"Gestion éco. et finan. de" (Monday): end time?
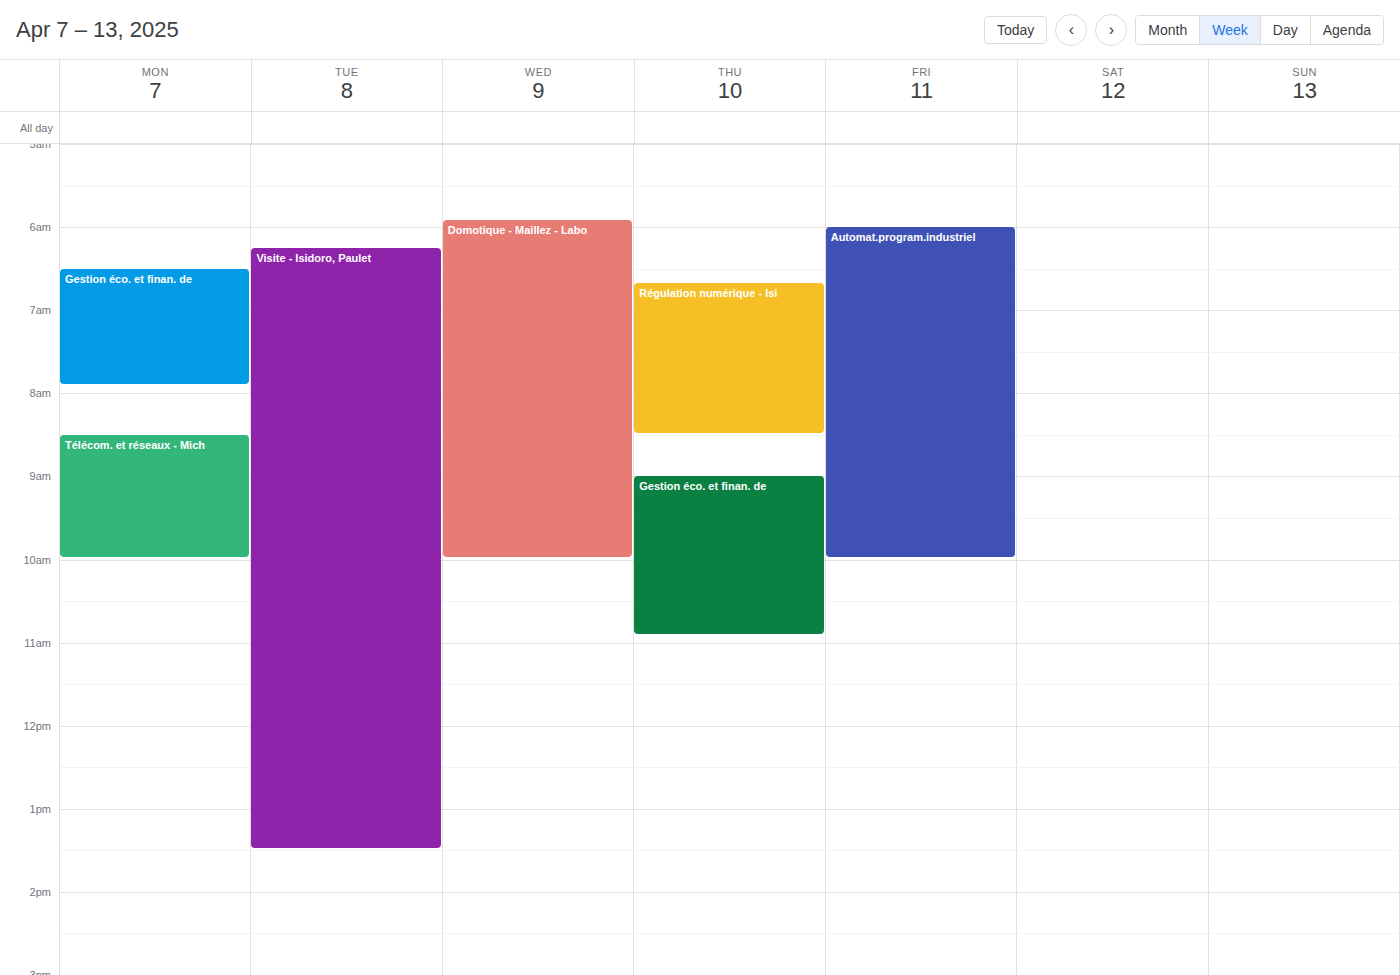
7:55 AM